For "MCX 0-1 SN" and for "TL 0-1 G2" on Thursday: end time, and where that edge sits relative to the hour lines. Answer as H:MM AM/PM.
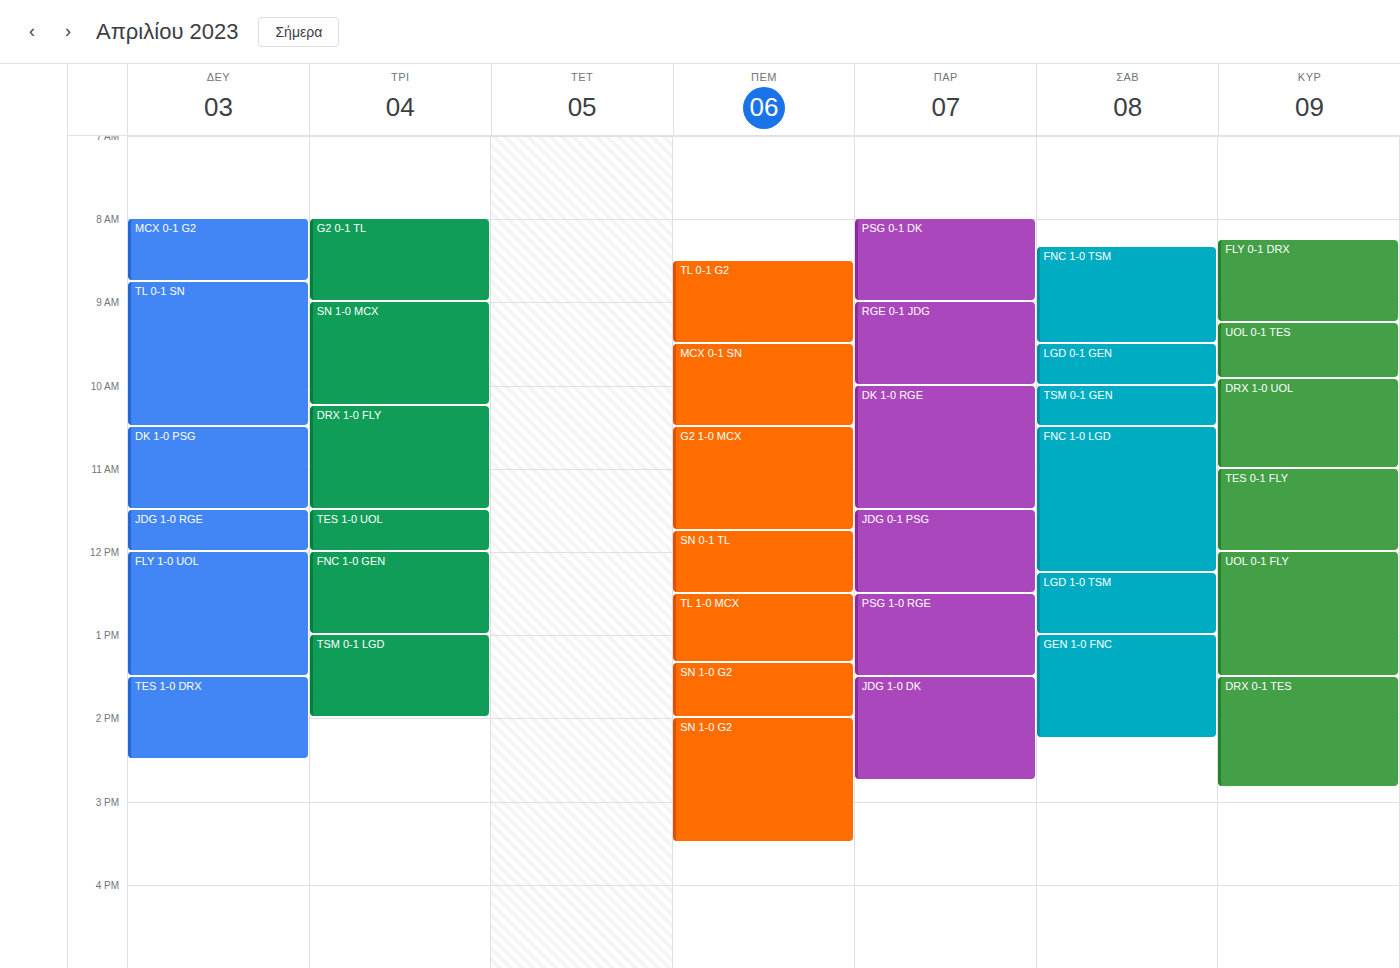
"MCX 0-1 SN": 10:30 AM, halfway between the 10 AM and 11 AM lines. "TL 0-1 G2": 9:30 AM, halfway between the 9 AM and 10 AM lines.